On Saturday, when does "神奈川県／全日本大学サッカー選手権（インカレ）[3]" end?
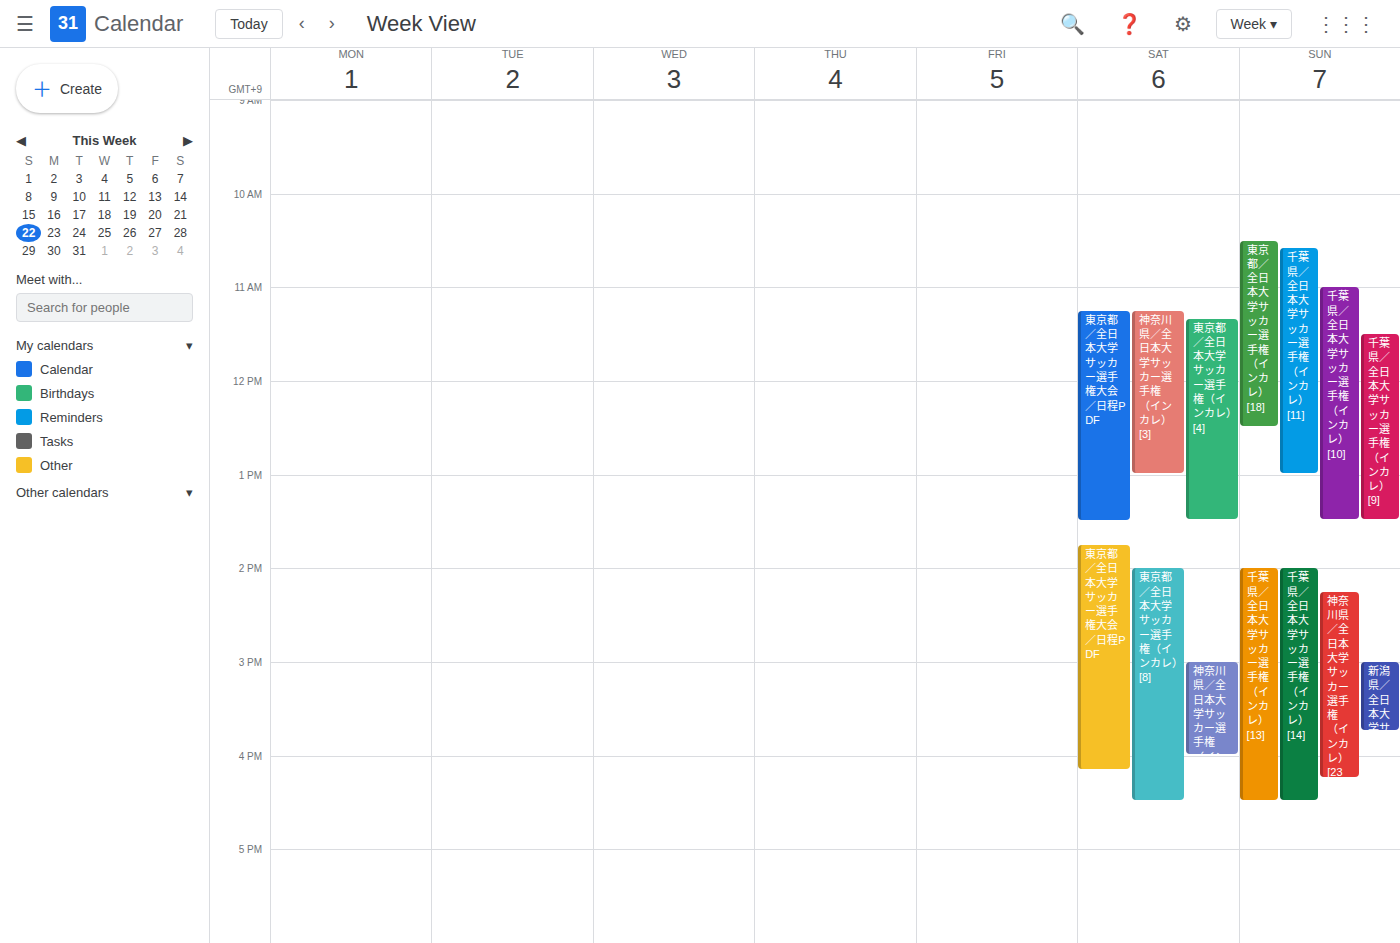
13:00